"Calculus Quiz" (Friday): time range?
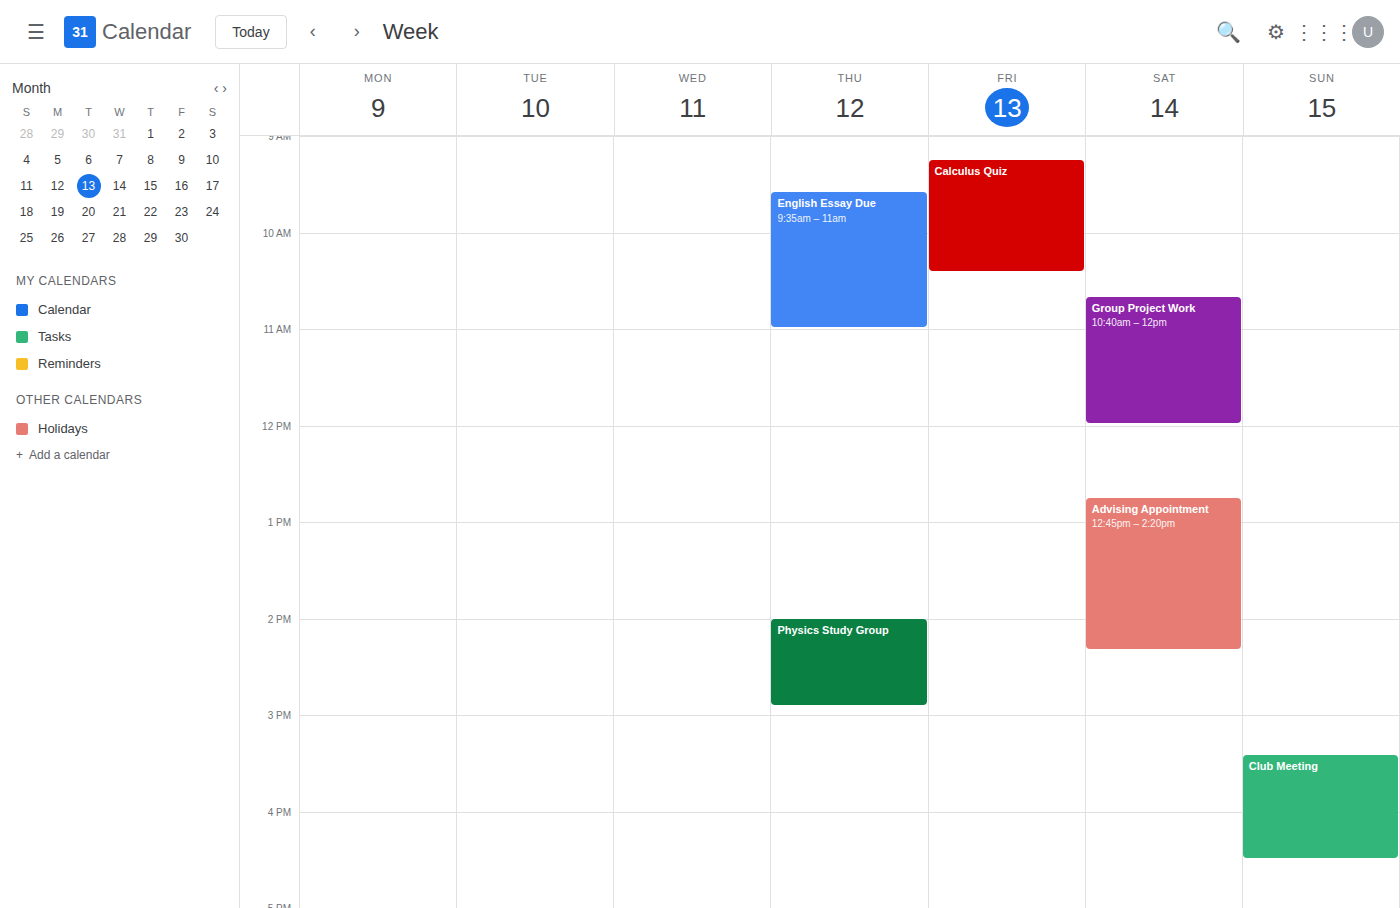
9:15 AM to 10:25 AM